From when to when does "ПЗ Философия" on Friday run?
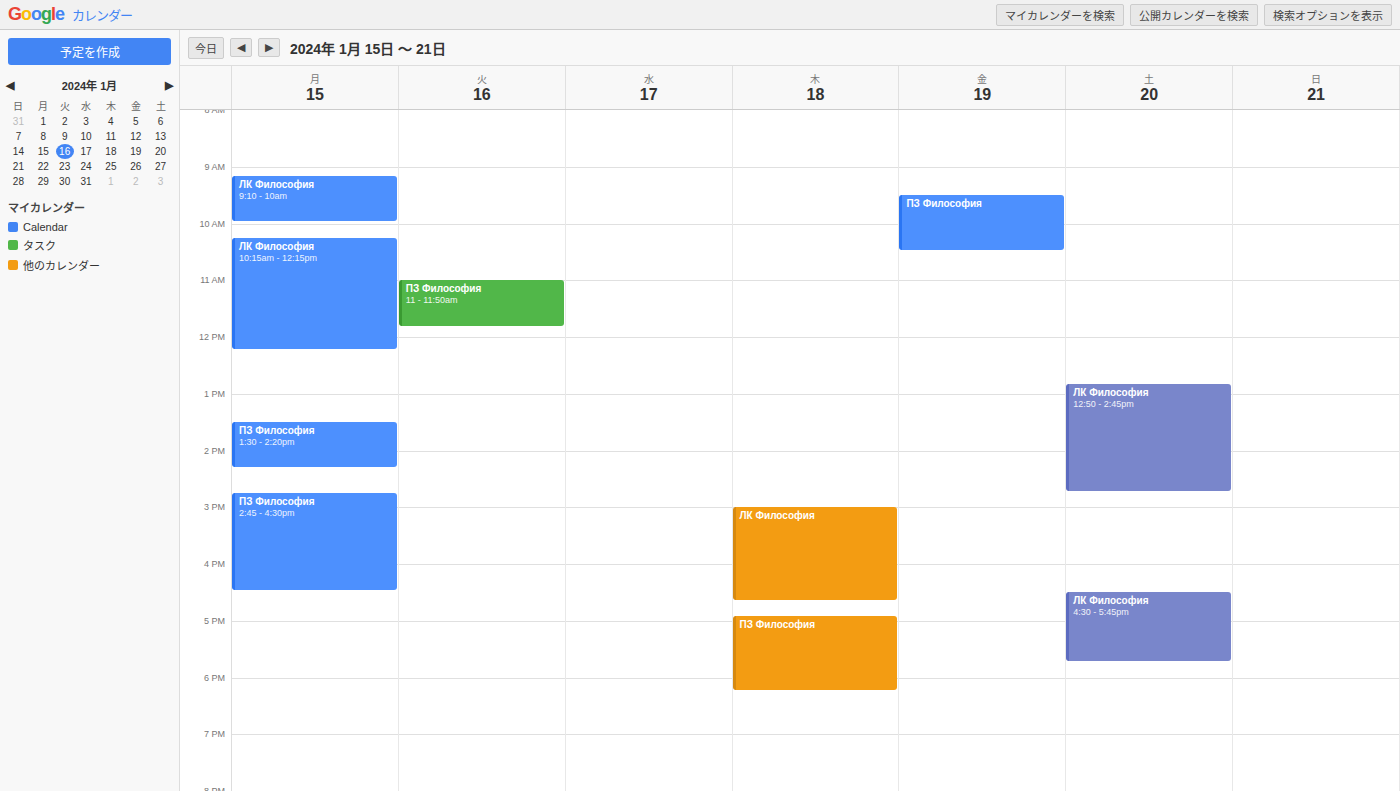
9:30 AM to 10:30 AM